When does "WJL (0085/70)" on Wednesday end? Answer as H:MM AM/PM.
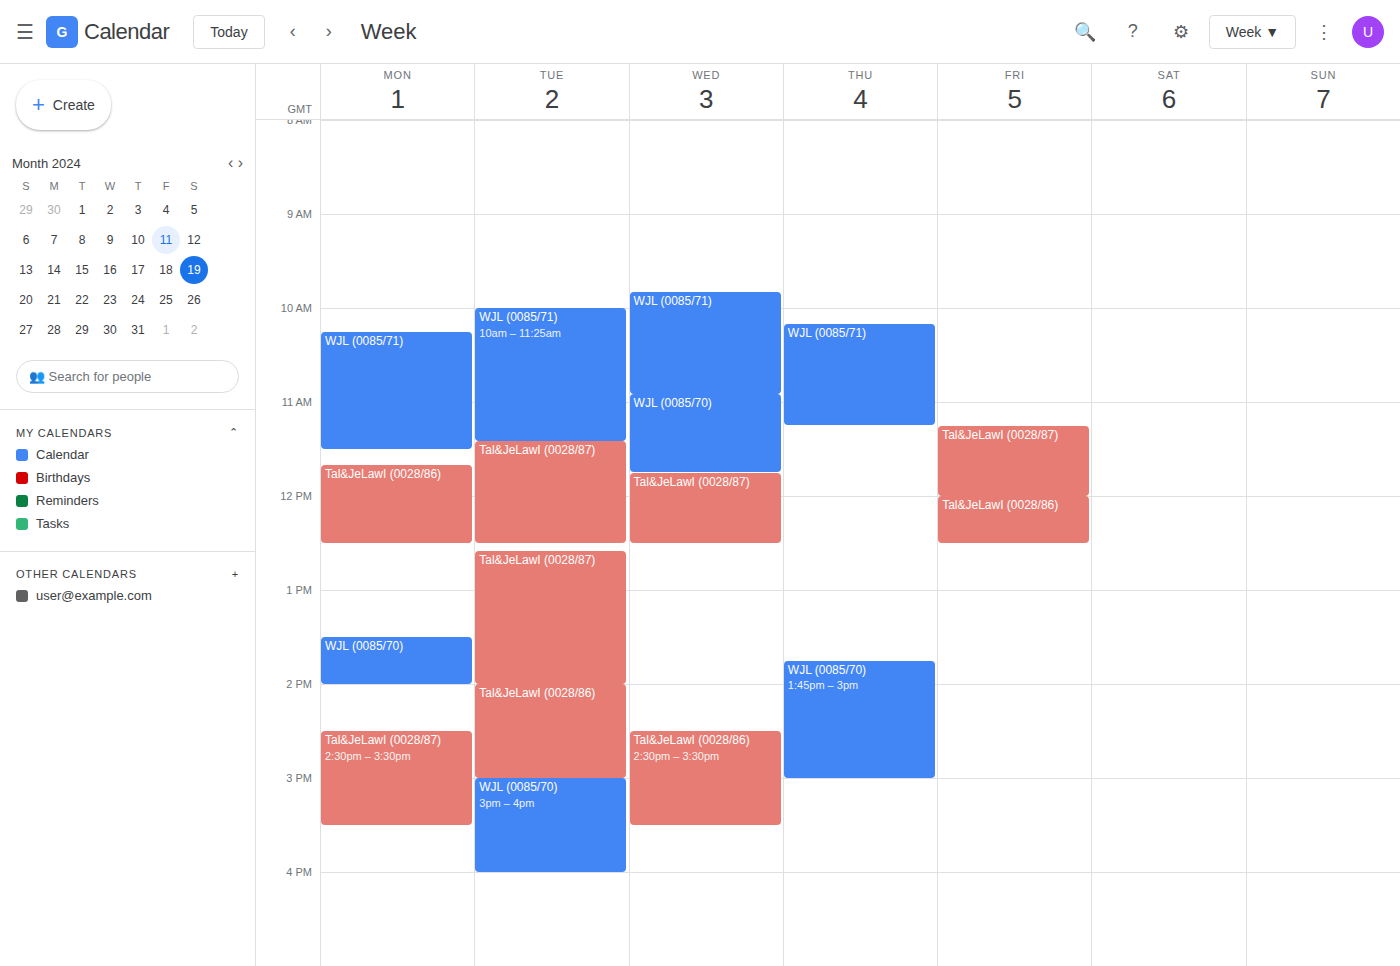
11:45 AM